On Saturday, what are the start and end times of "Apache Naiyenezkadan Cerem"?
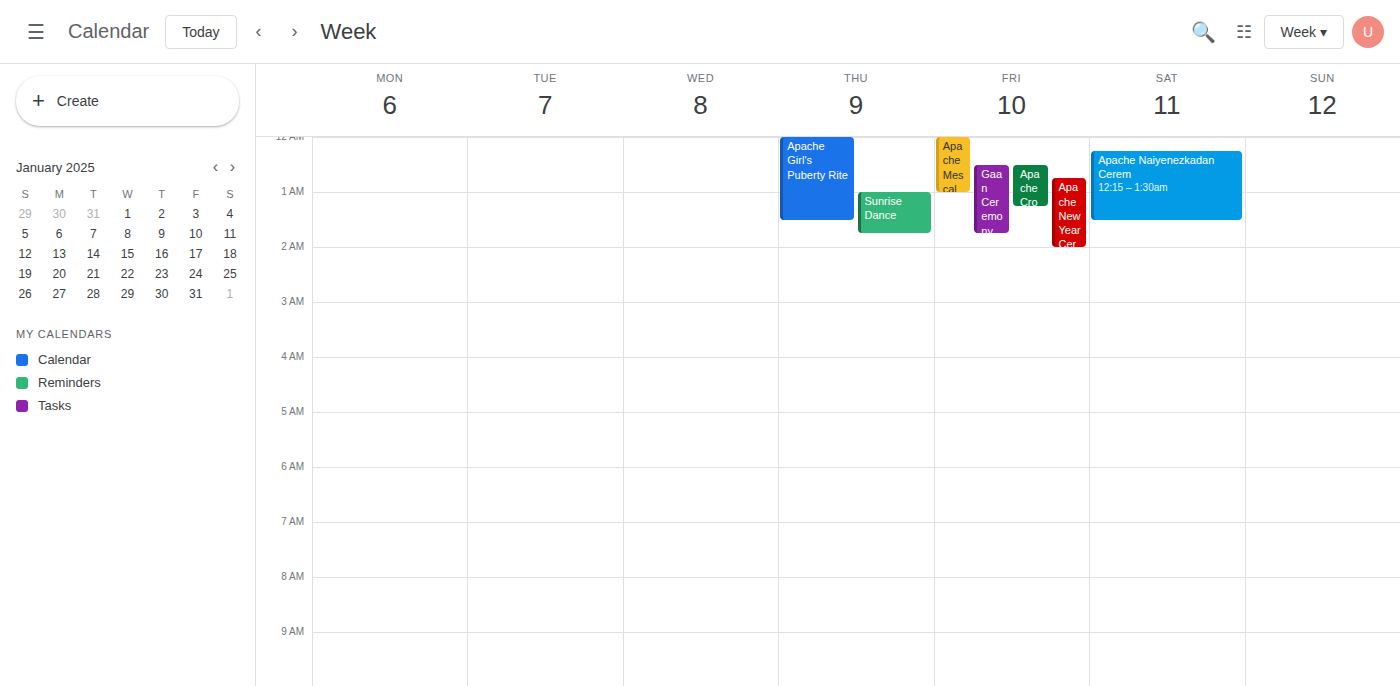
12:15 AM to 1:30 AM